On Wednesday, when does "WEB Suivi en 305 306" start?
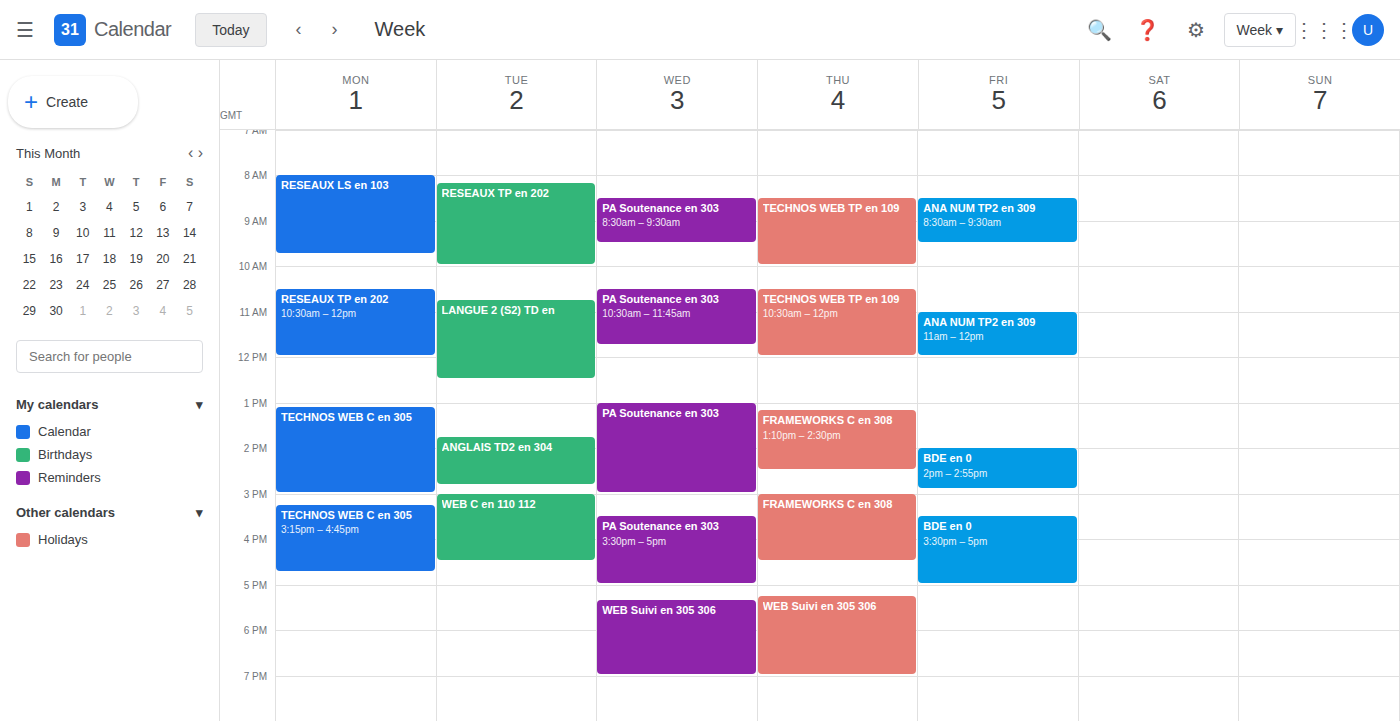
5:20 PM